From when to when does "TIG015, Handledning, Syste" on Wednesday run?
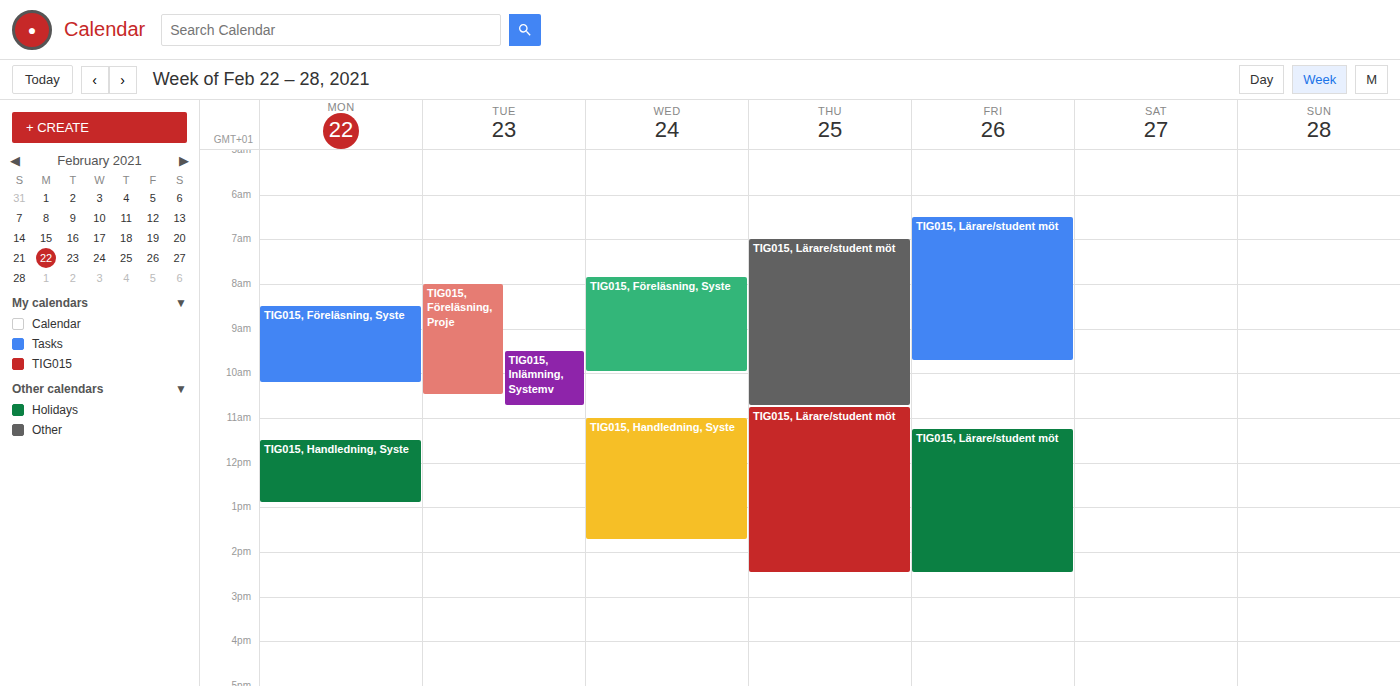
11:00 AM to 1:45 PM